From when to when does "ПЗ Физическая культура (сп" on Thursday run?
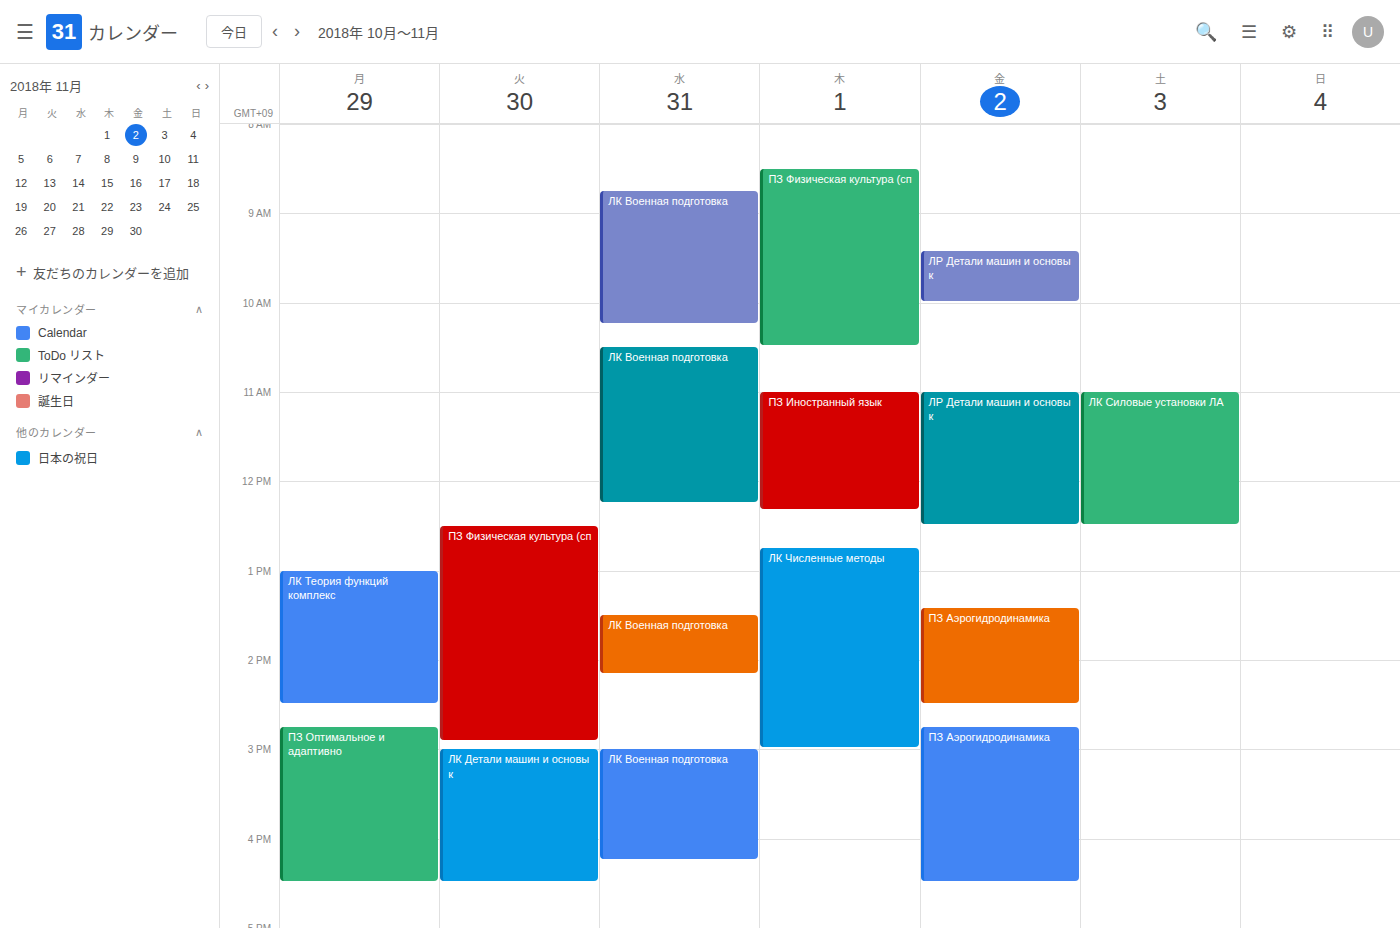
8:30 AM to 10:30 AM